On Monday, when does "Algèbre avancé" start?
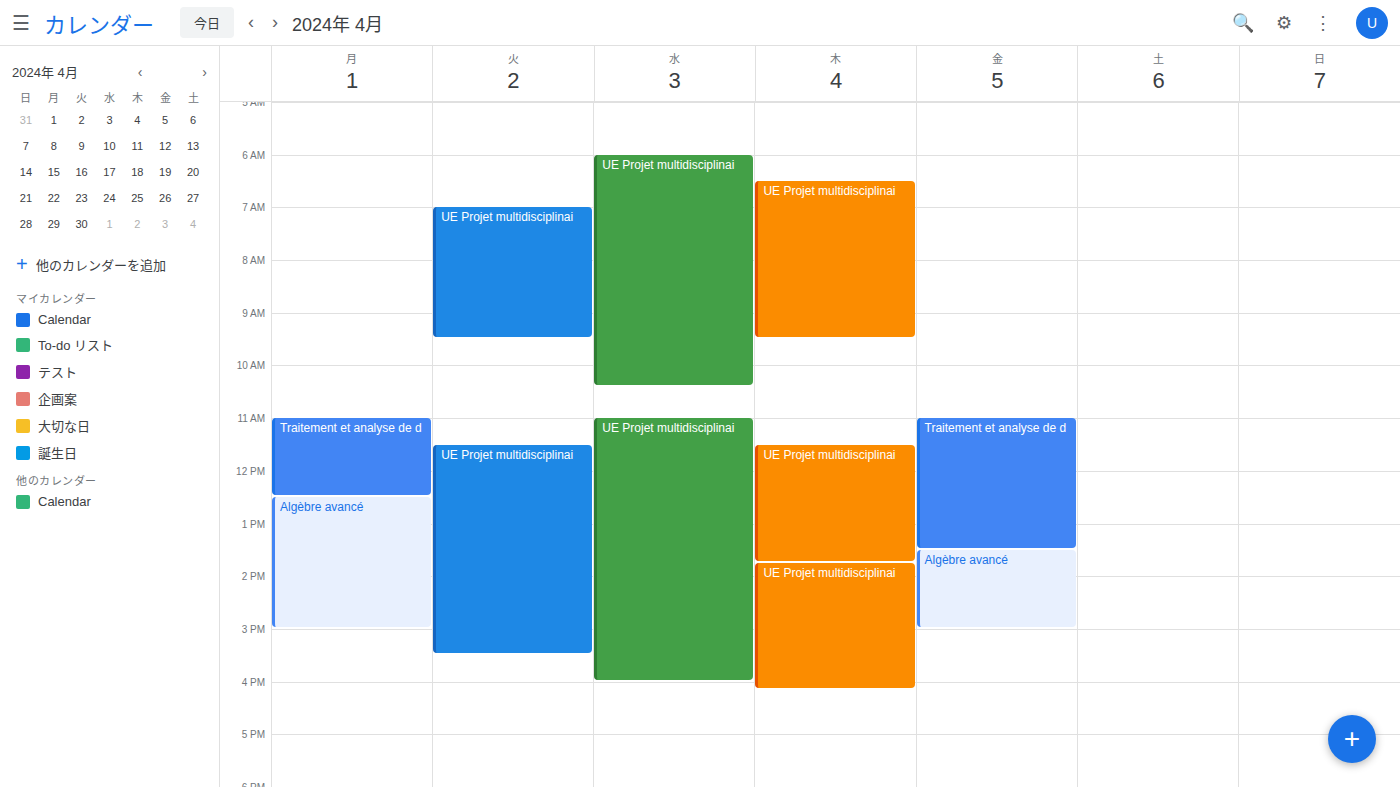
12:30 PM